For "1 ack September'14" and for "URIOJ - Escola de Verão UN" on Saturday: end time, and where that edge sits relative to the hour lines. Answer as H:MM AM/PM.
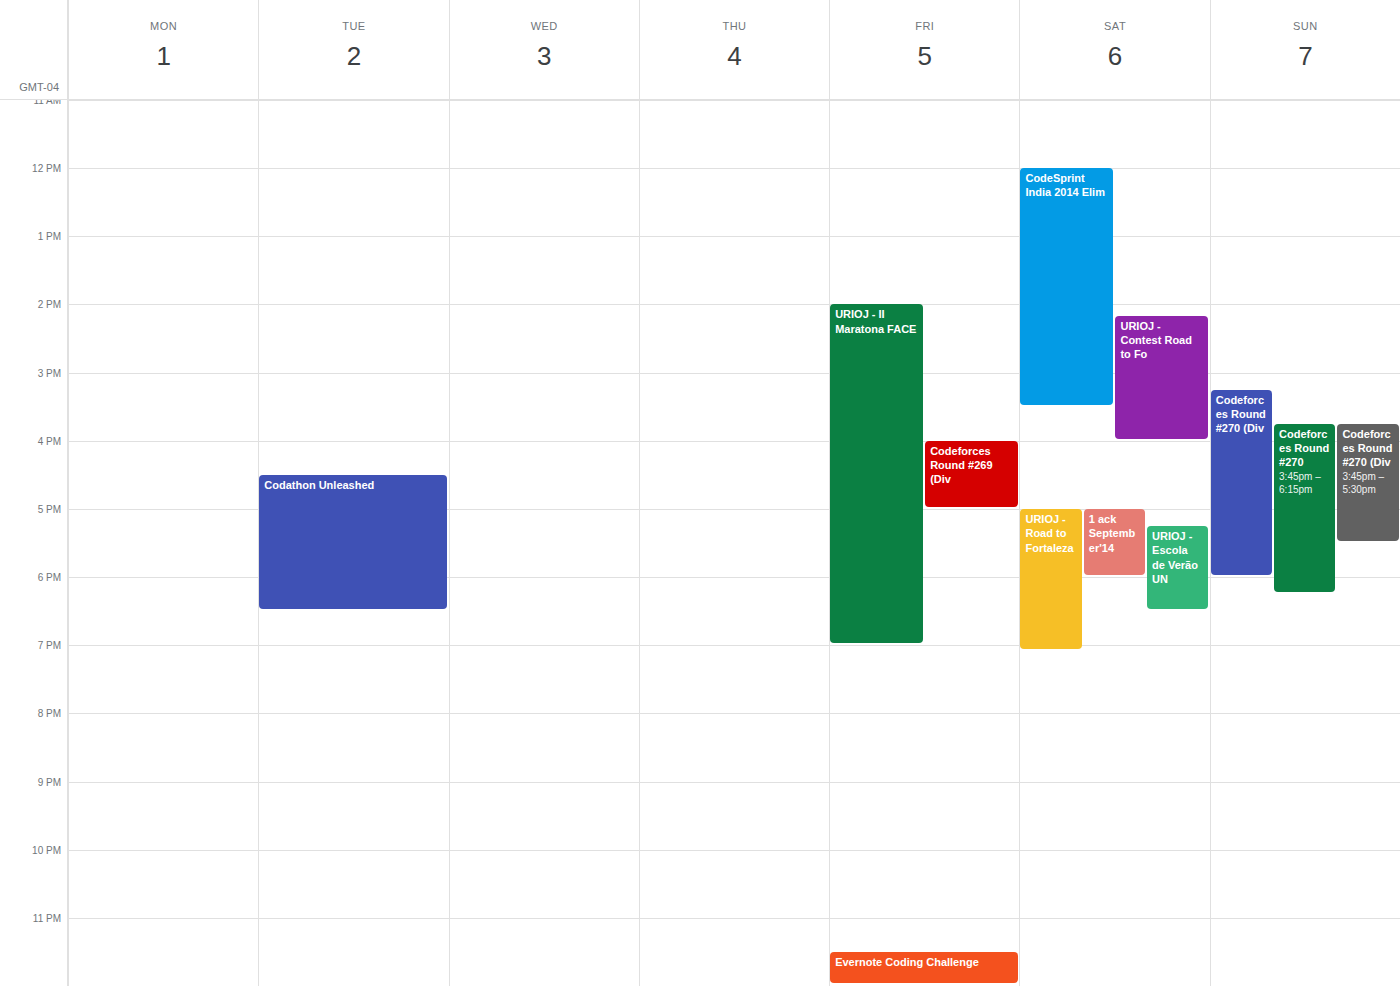
"1 ack September'14": 6:00 PM, exactly on the 6 PM line. "URIOJ - Escola de Verão UN": 6:30 PM, halfway between the 6 PM and 7 PM lines.